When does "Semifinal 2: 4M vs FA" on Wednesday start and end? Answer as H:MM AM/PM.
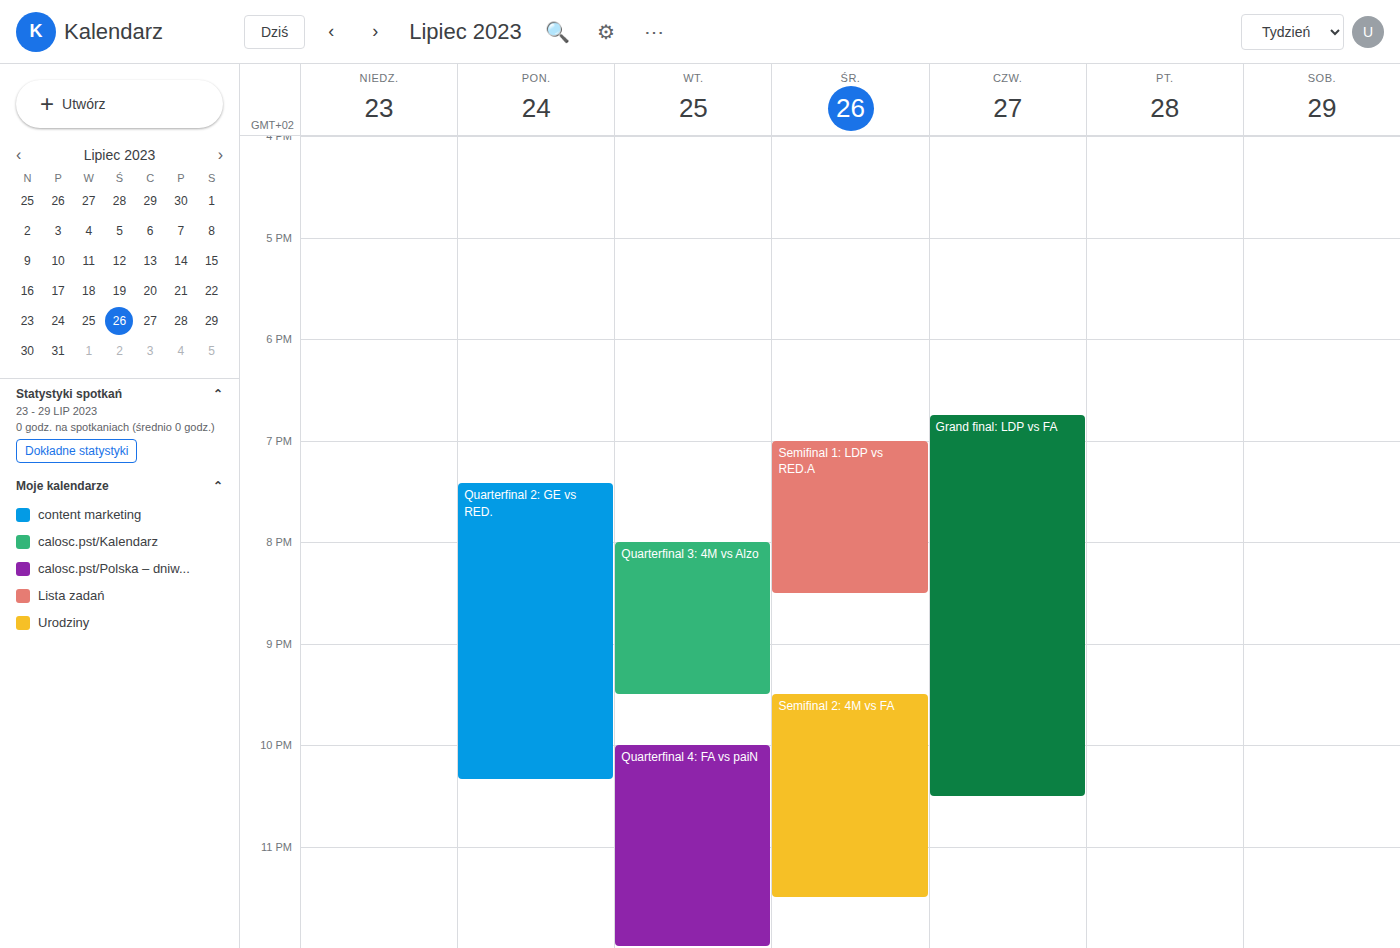
9:30 PM to 11:30 PM